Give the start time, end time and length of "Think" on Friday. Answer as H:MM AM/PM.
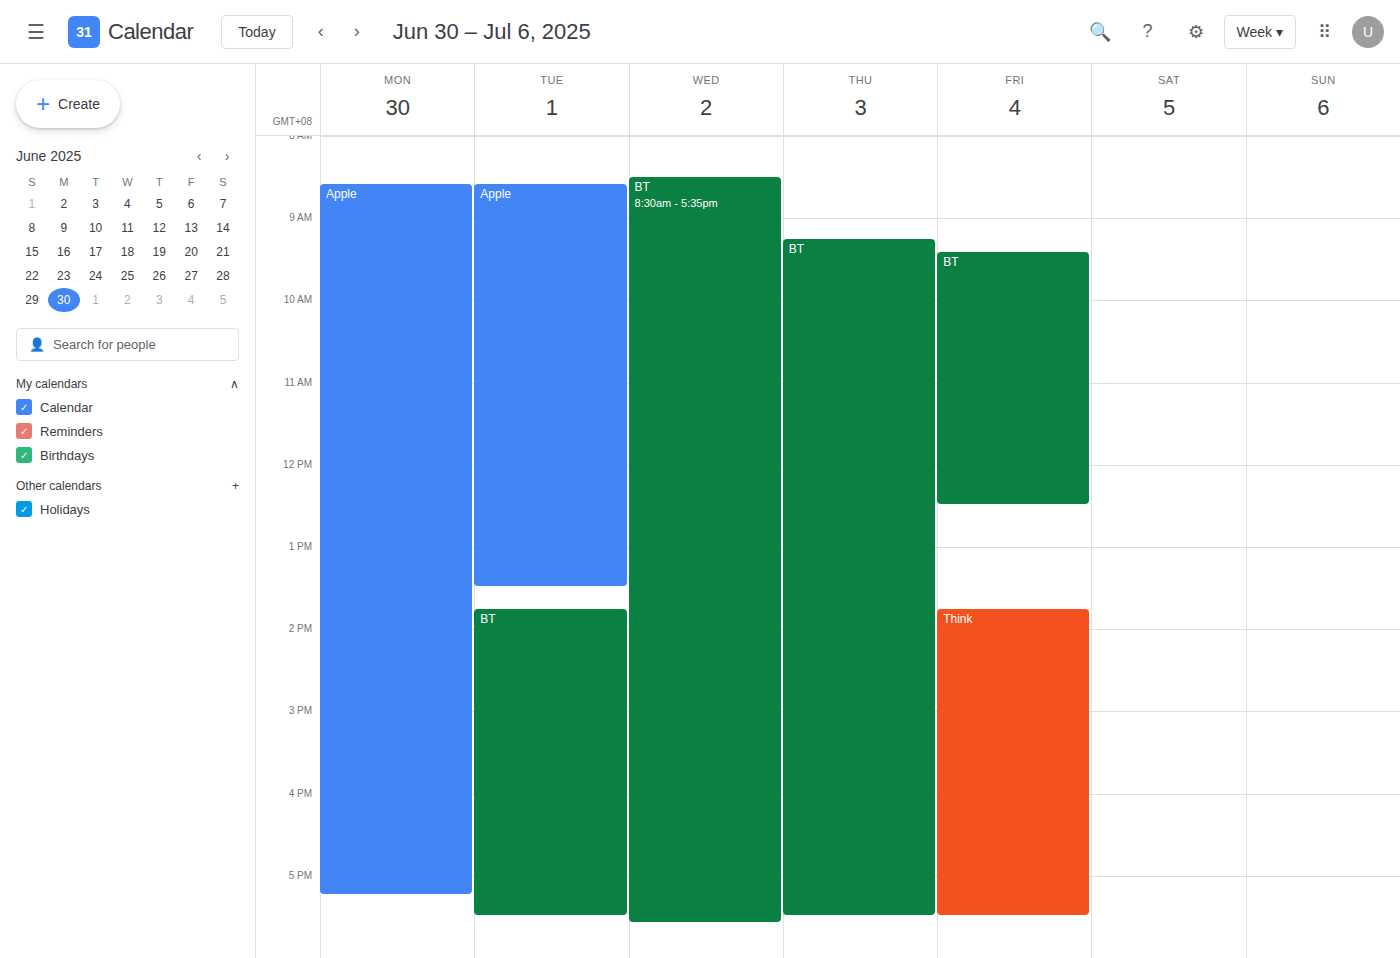
1:45 PM to 5:30 PM, 3 hours 45 minutes